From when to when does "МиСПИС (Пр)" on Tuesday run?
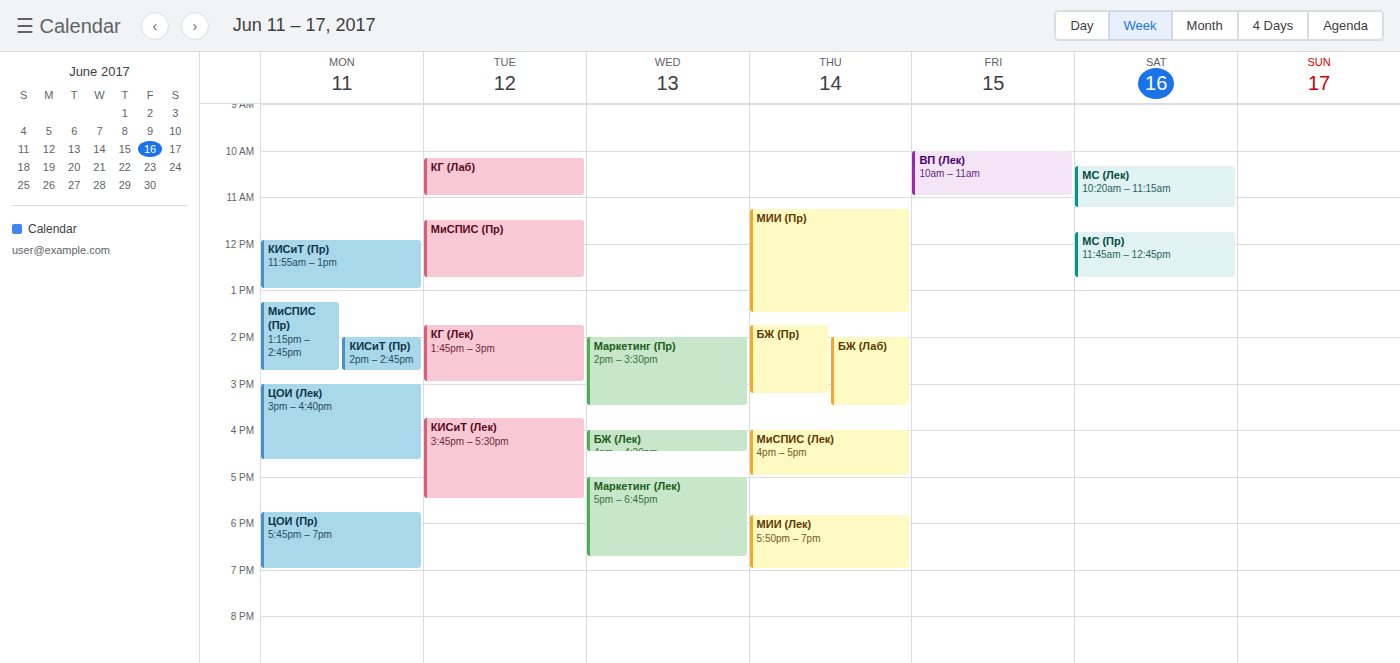
11:30 AM to 12:45 PM